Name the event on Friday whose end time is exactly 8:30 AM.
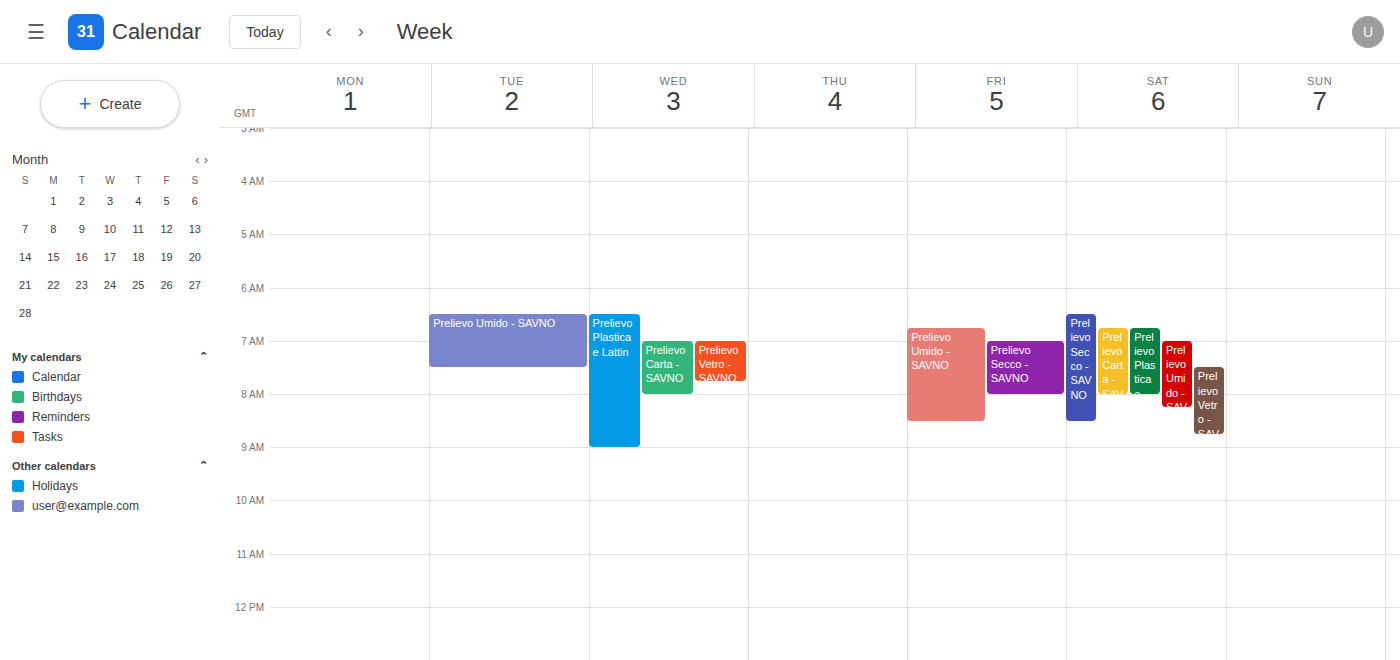
"Prelievo Umido - SAVNO"